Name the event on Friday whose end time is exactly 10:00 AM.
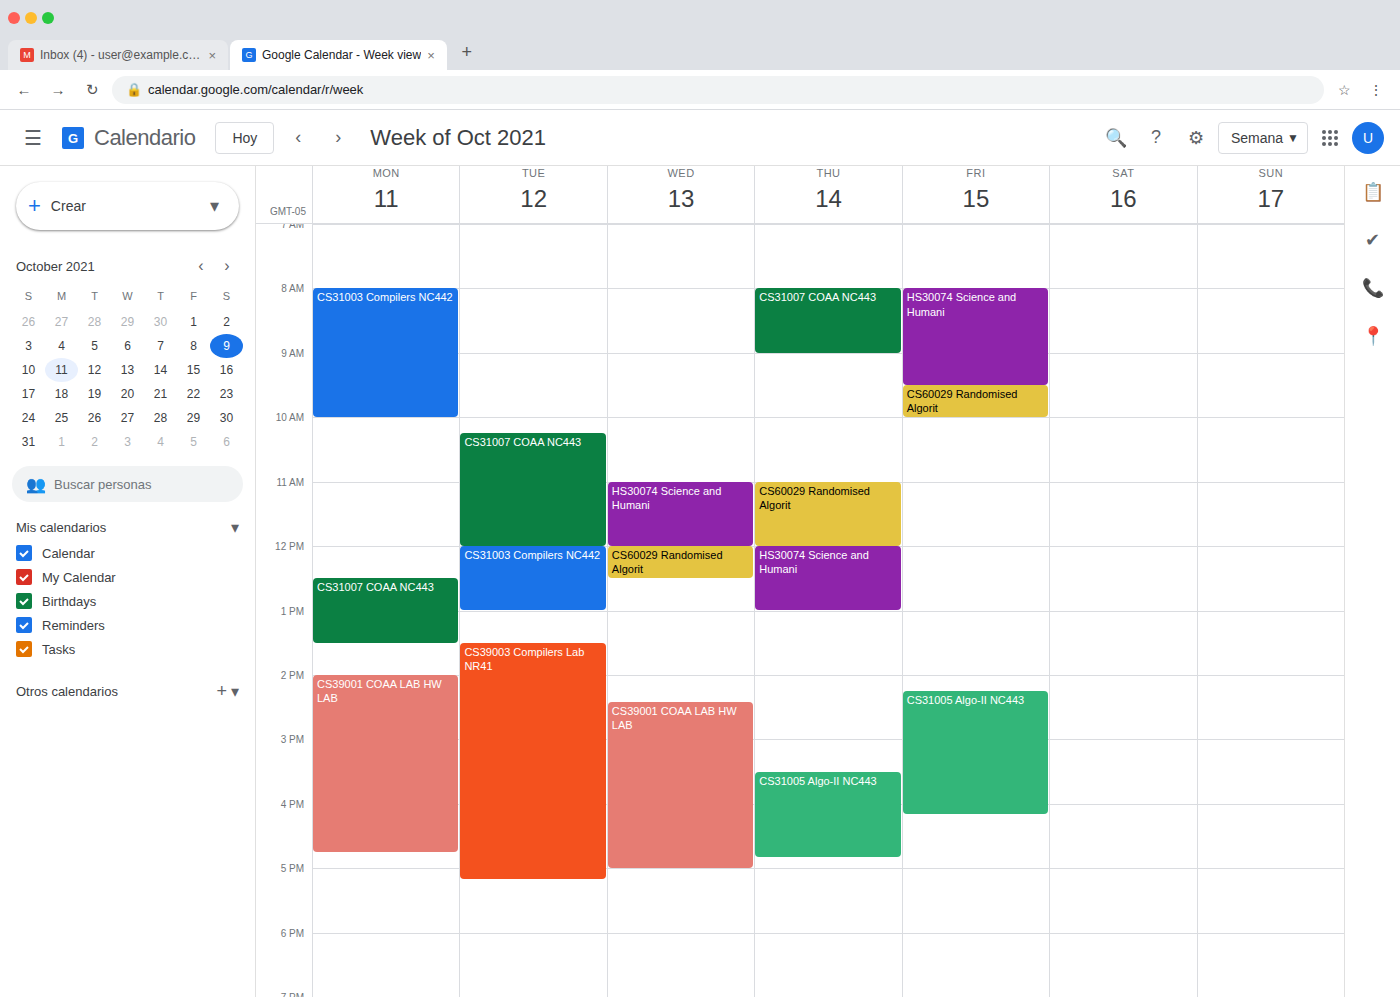
"CS60029 Randomised Algorit"